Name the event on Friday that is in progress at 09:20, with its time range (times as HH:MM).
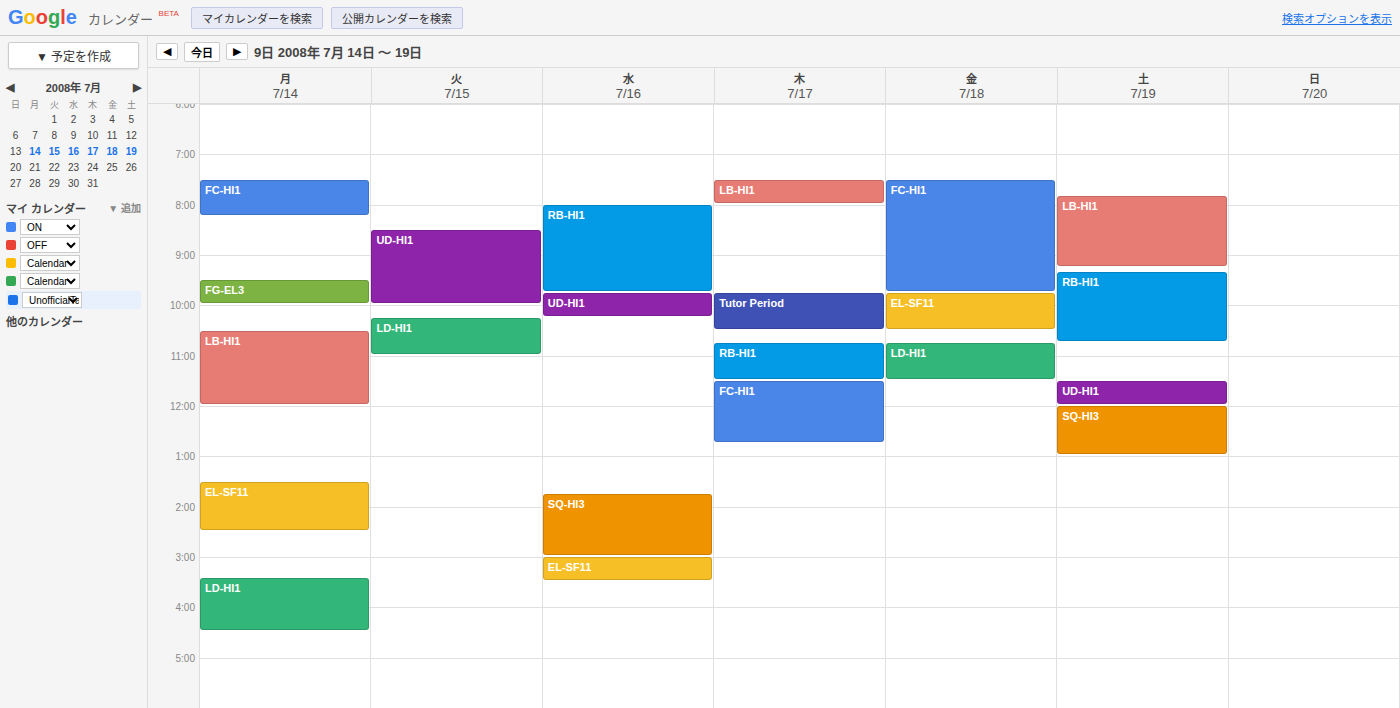
"FC-HI1", 07:30 to 09:45